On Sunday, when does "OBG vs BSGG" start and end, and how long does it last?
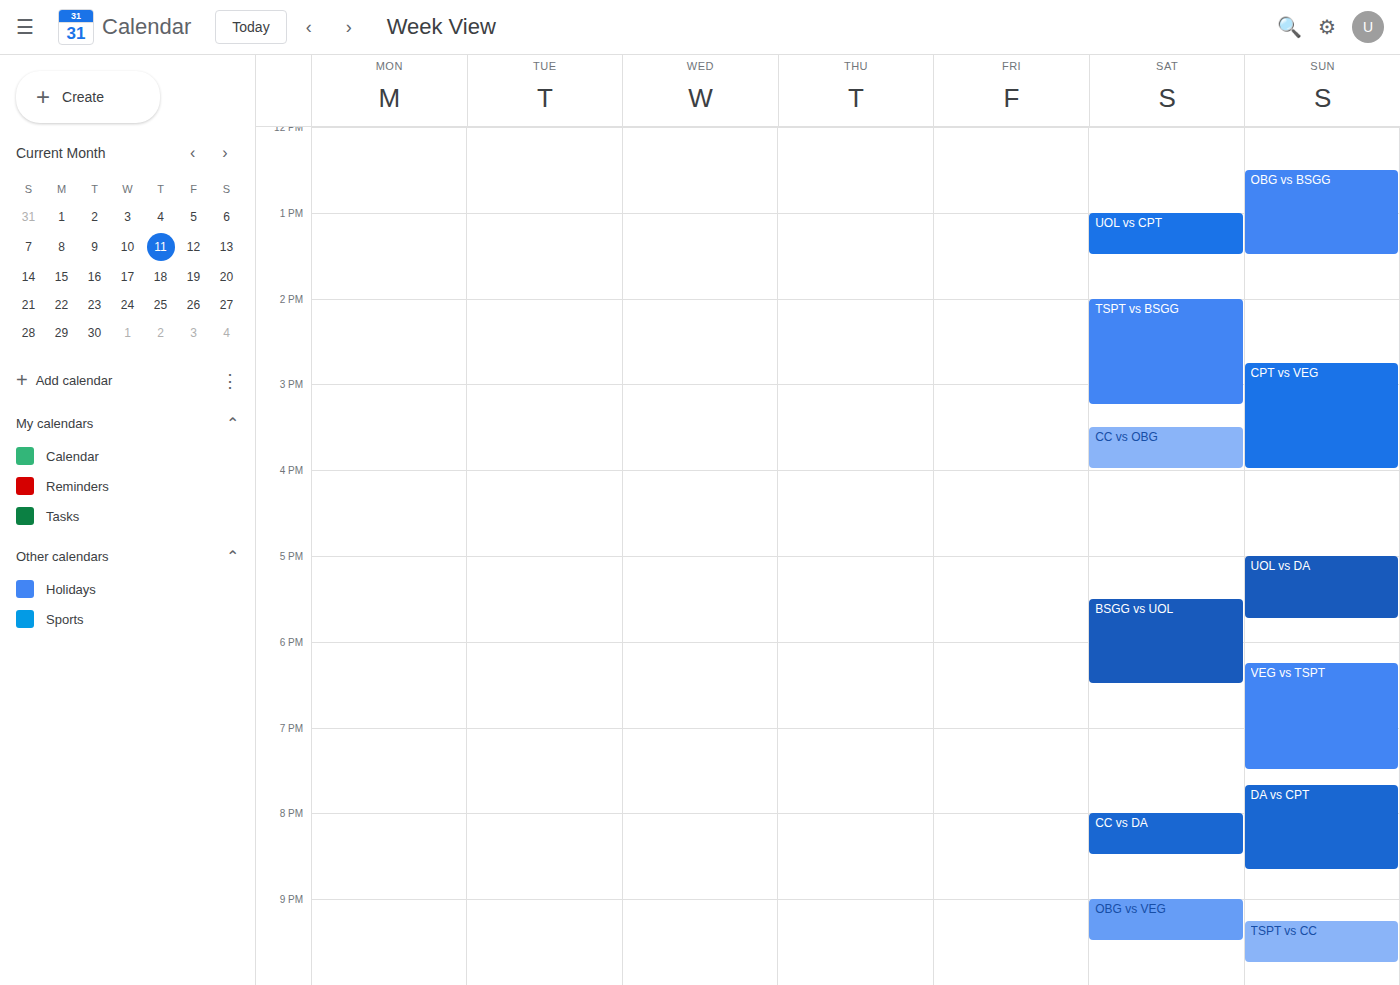
12:30 PM to 1:30 PM, 1 hour